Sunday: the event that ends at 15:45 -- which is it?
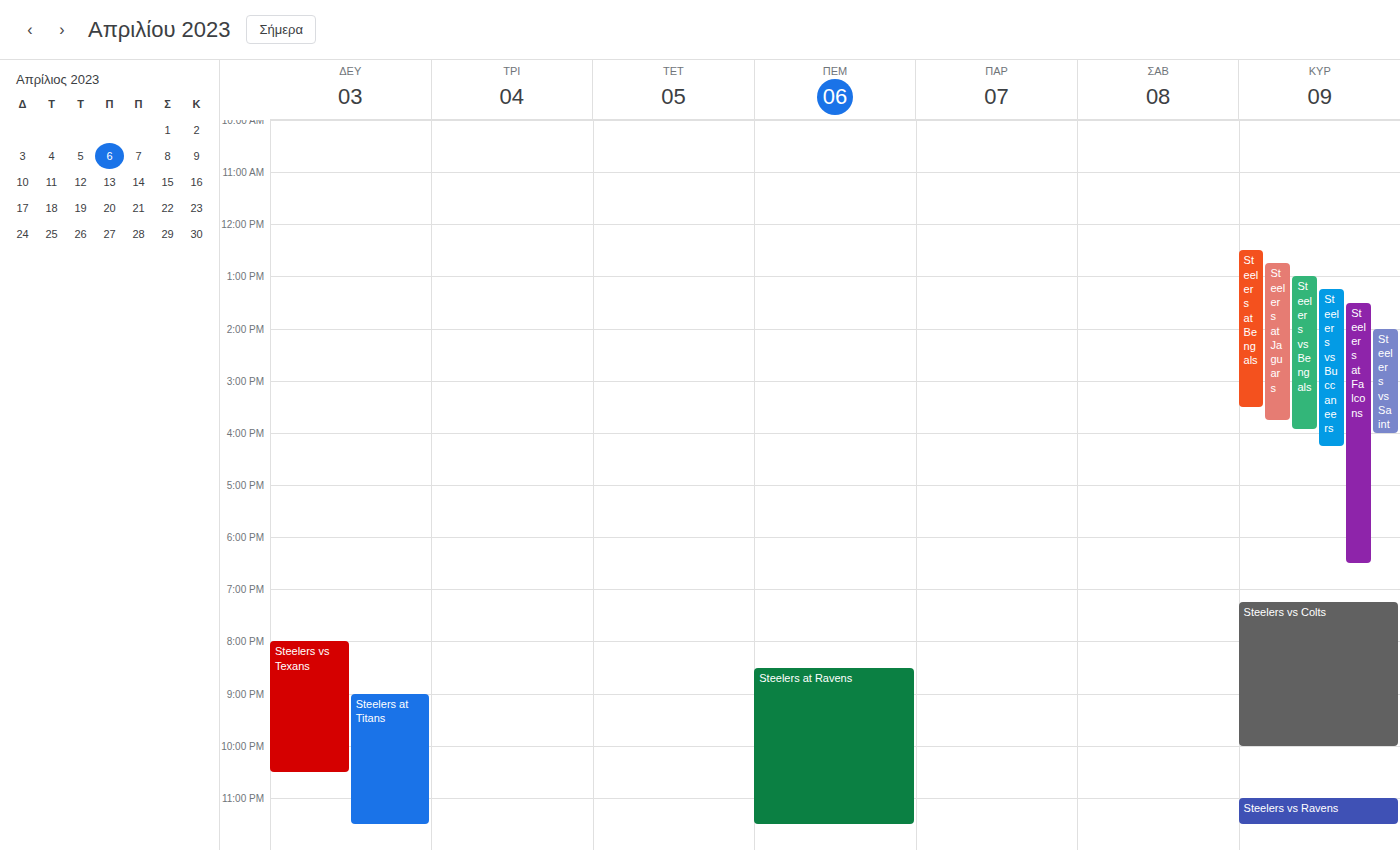
"Steelers at Jaguars"